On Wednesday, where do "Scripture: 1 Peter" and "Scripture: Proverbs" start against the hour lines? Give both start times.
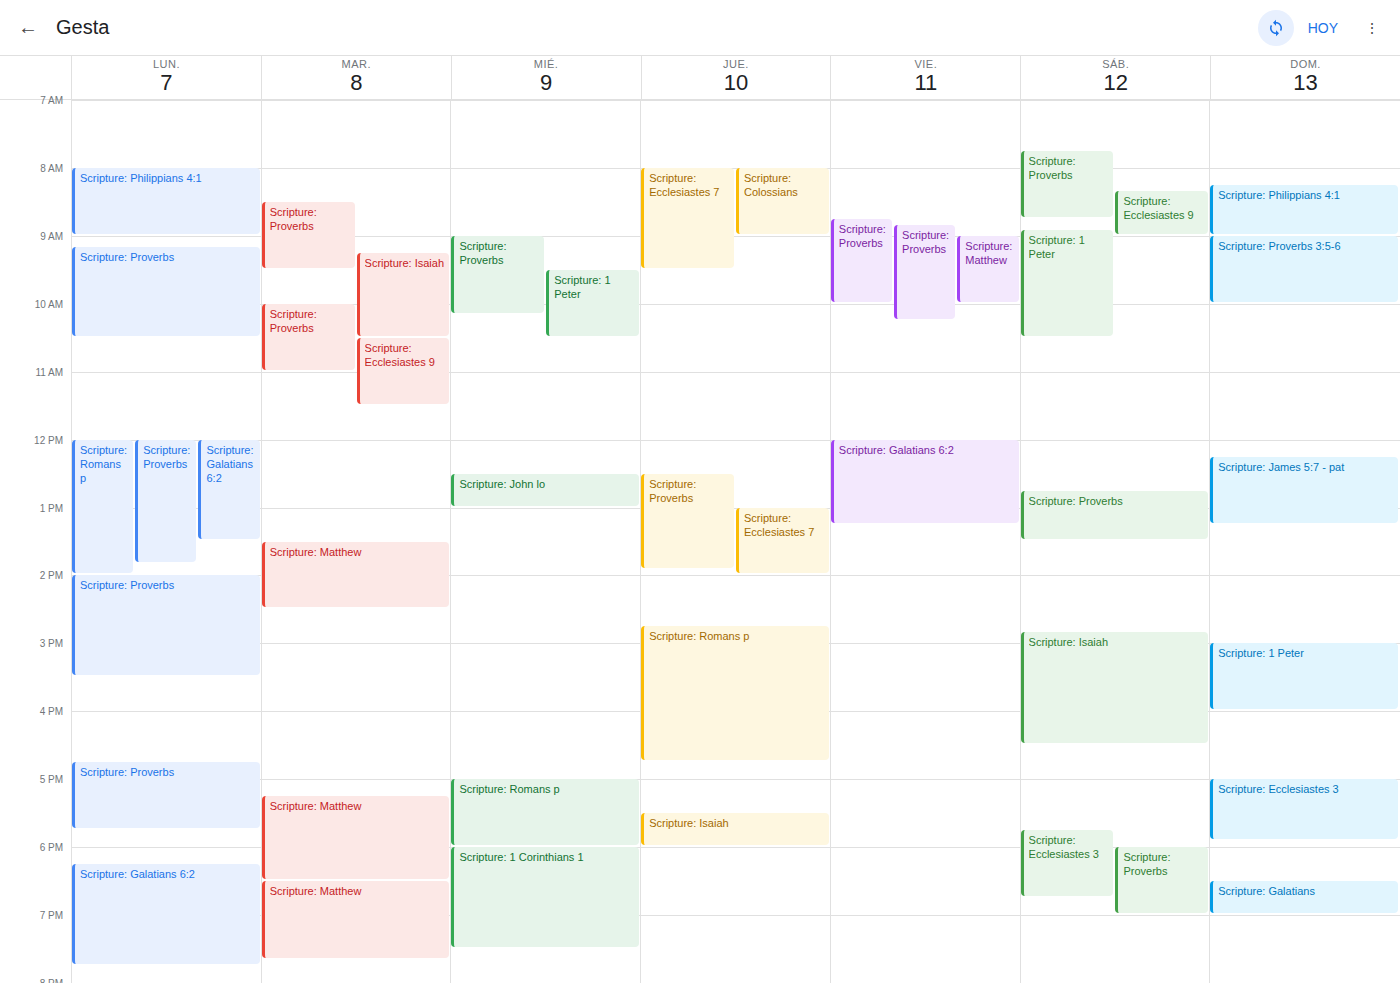
"Scripture: 1 Peter": 9:30 AM, halfway between the 9 AM and 10 AM lines. "Scripture: Proverbs": 9:00 AM, exactly on the 9 AM line.